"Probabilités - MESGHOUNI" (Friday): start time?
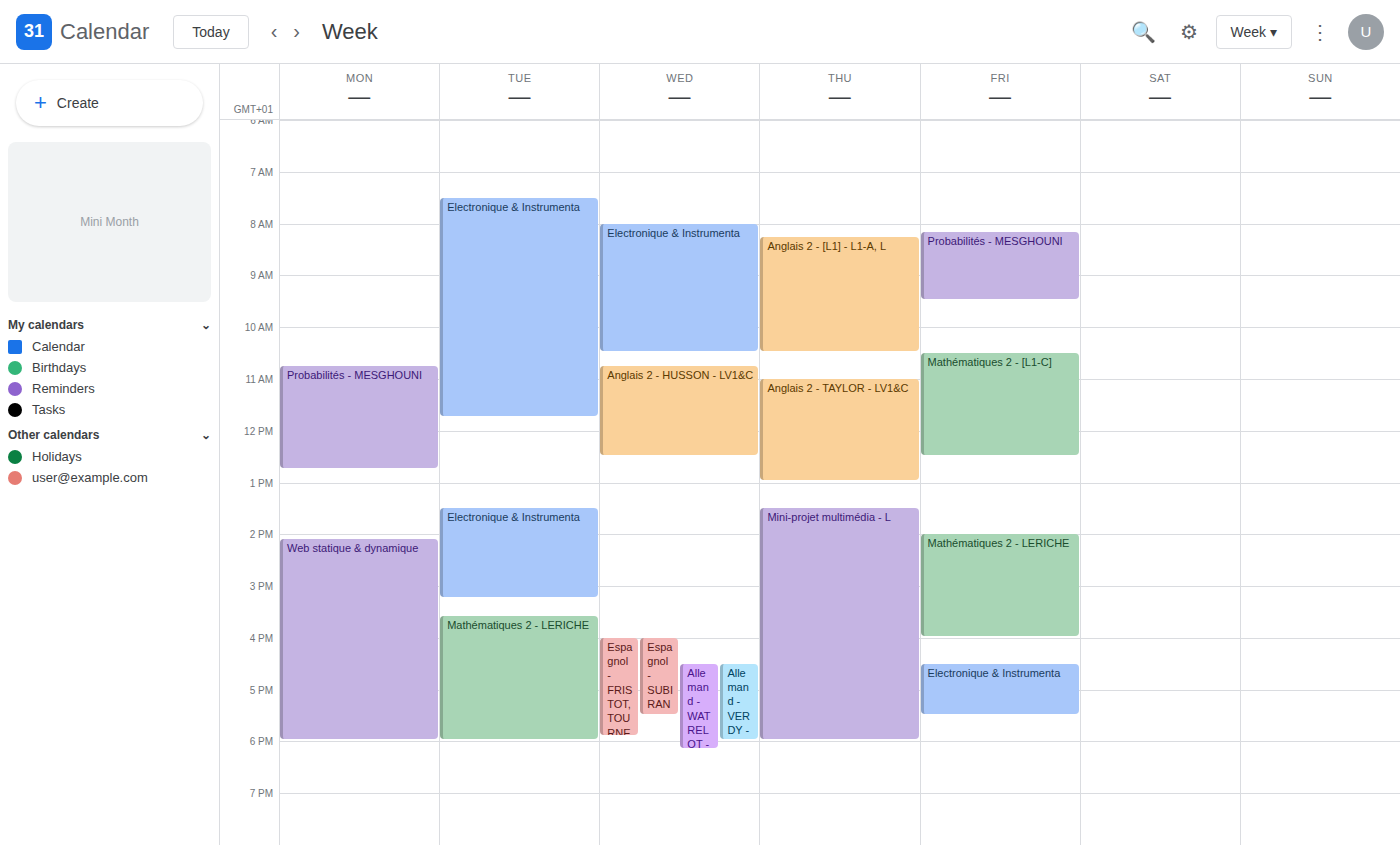
8:10 AM